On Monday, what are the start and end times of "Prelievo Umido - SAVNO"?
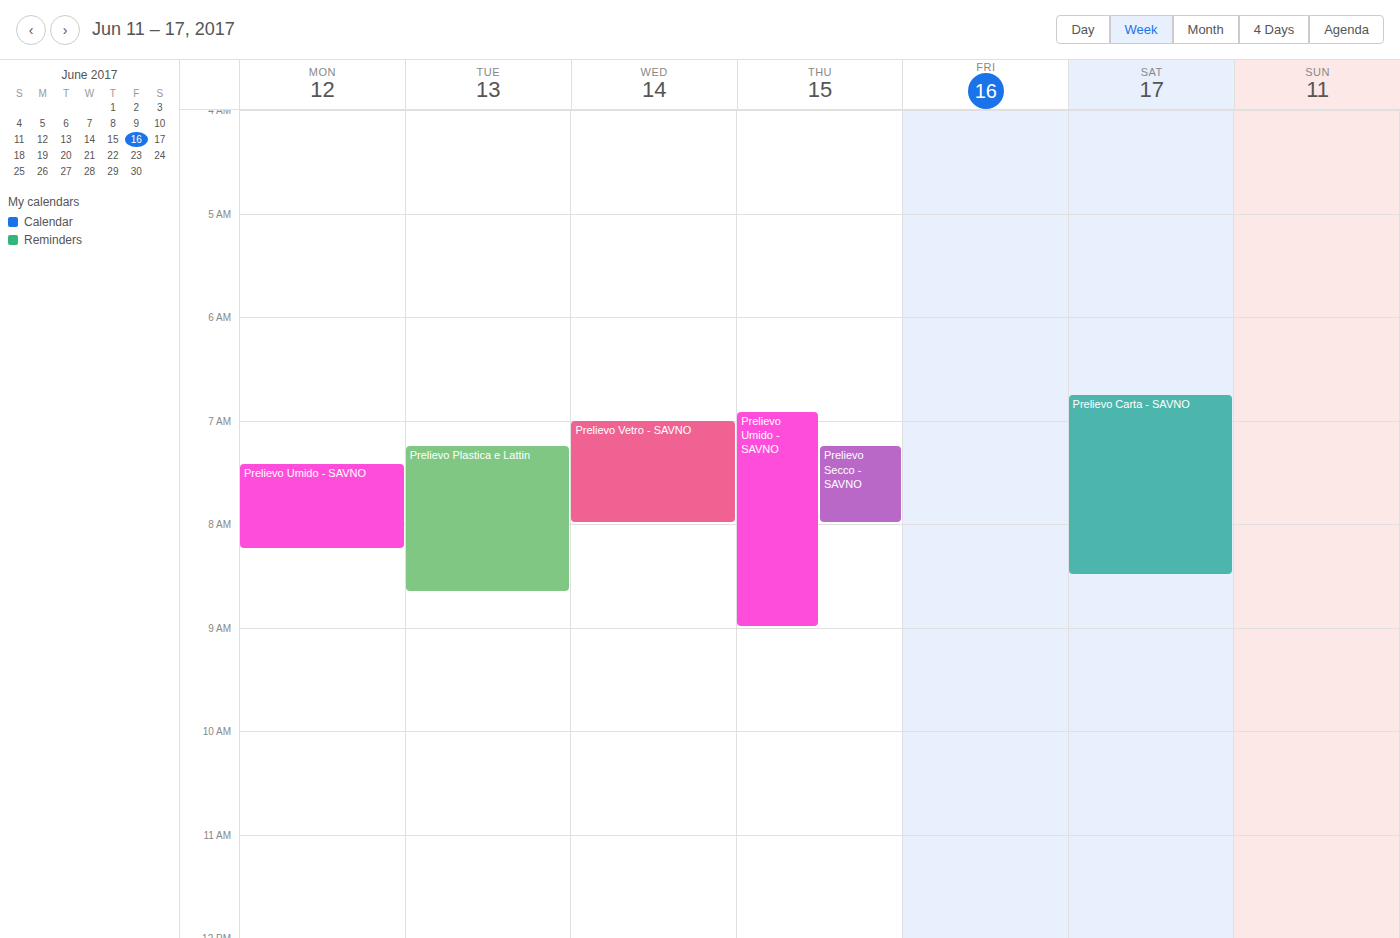
7:25 AM to 8:15 AM